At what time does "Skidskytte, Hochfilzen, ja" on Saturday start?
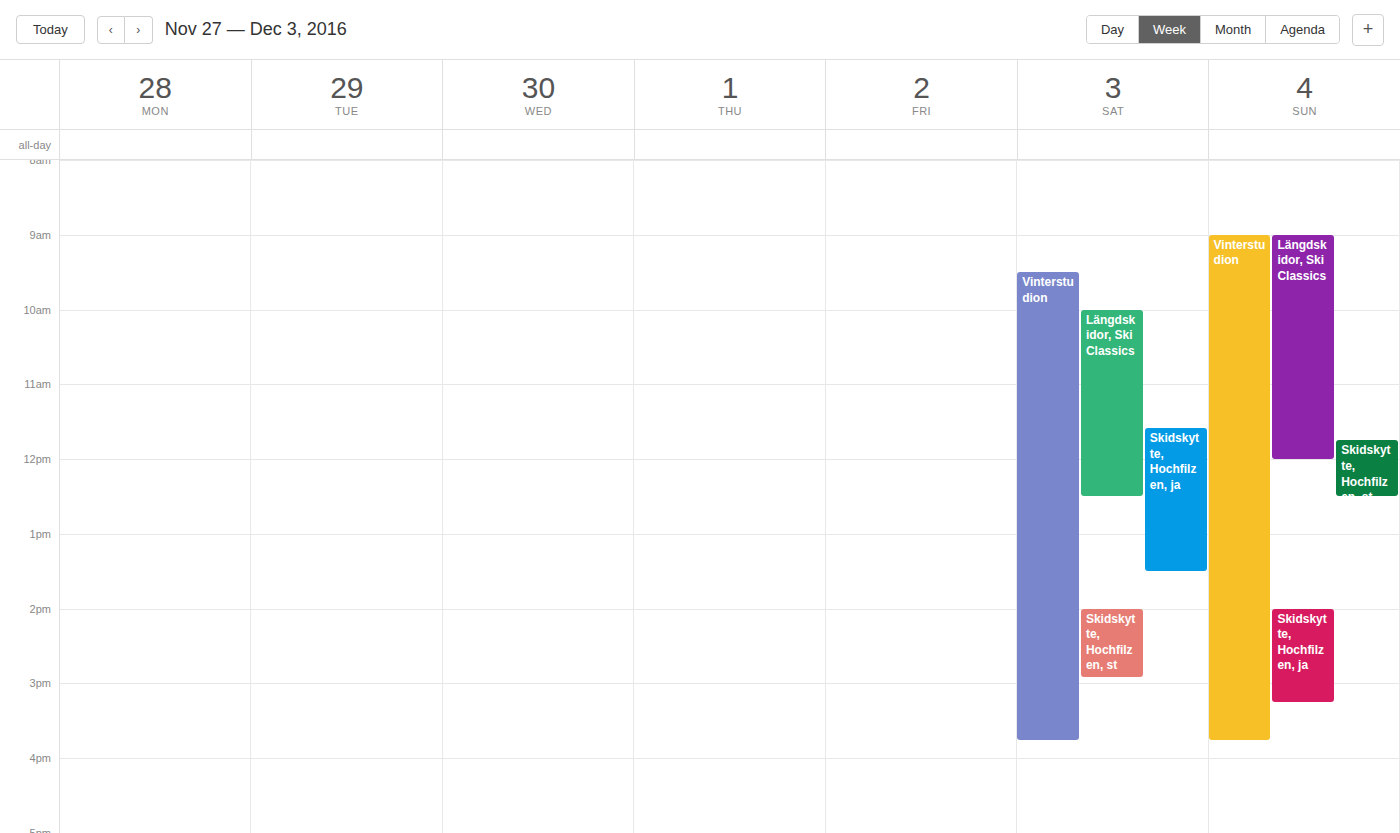
11:35 AM